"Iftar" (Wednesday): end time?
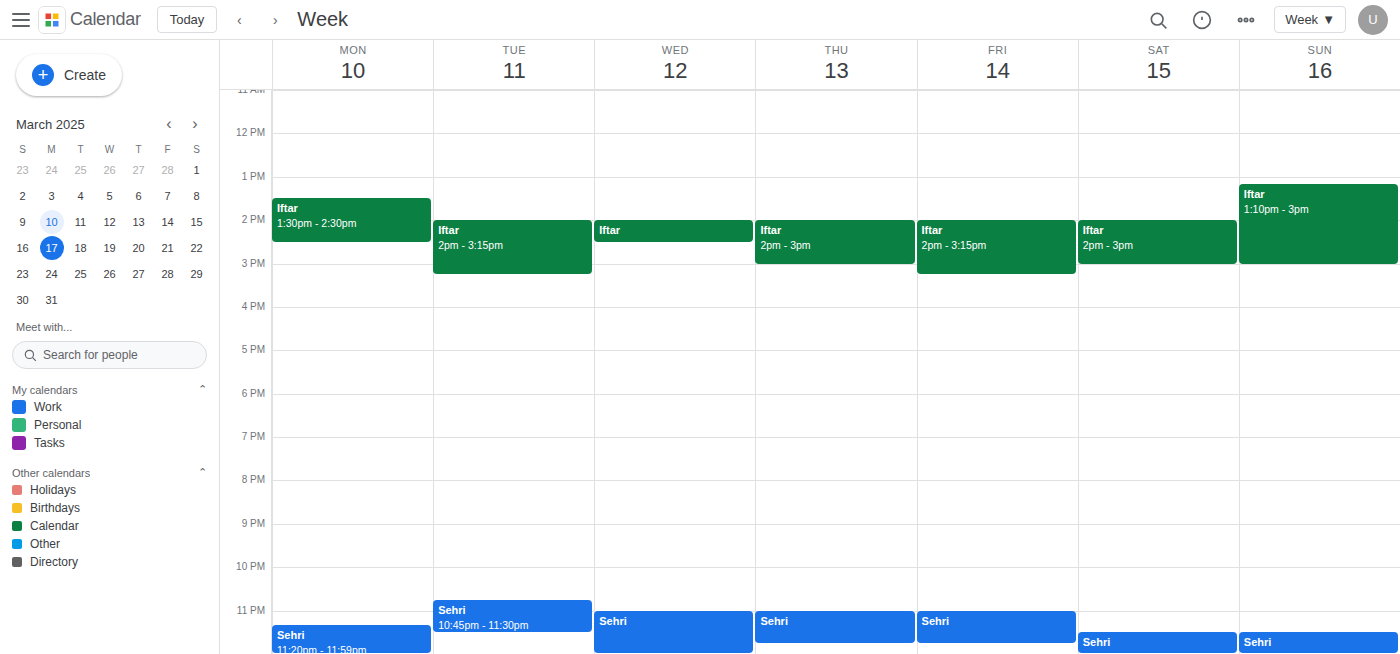
2:30 PM